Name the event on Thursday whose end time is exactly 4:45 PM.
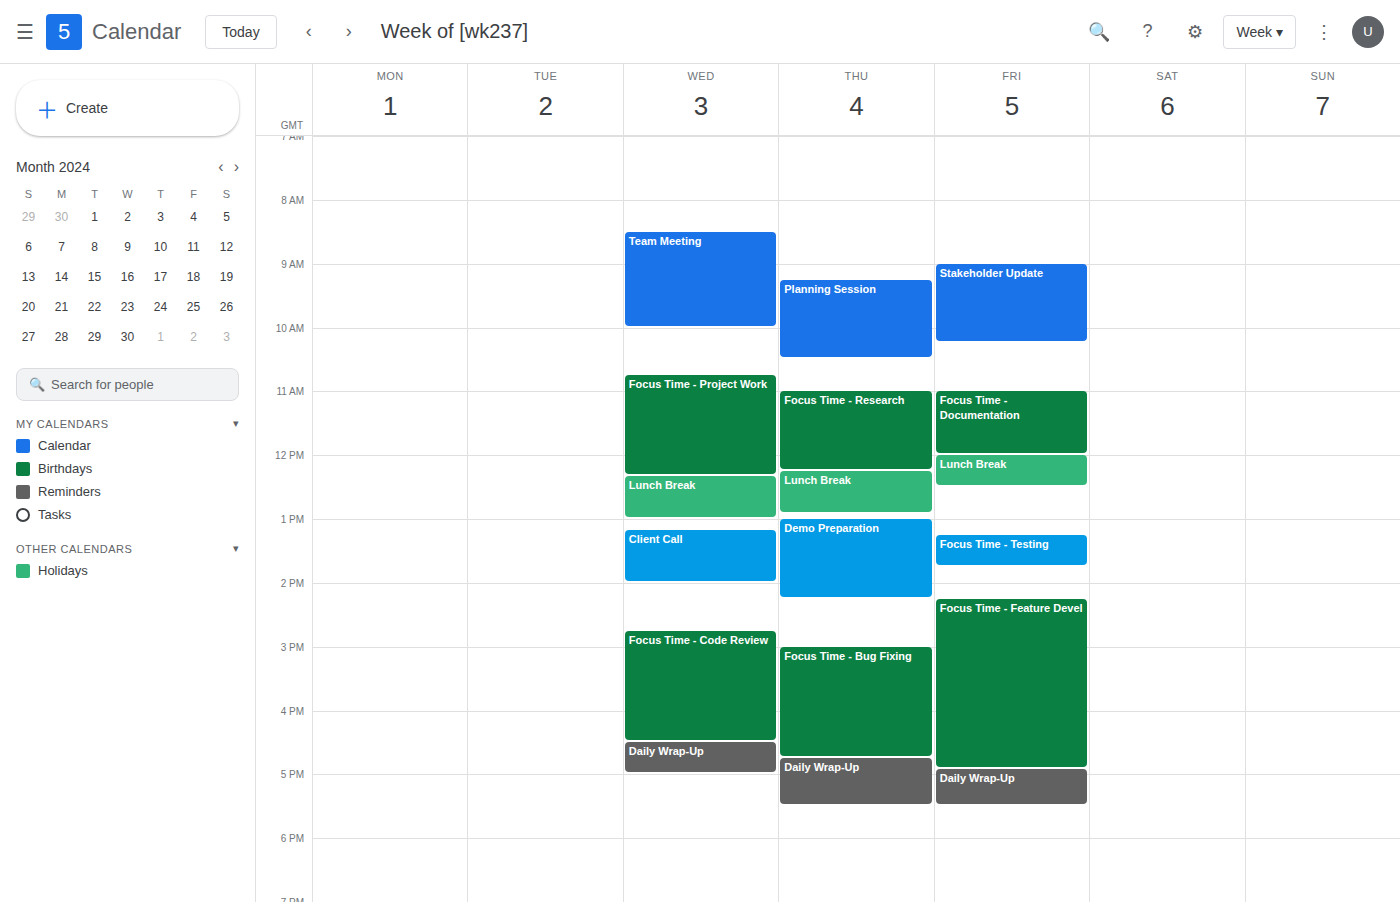
"Focus Time - Bug Fixing"